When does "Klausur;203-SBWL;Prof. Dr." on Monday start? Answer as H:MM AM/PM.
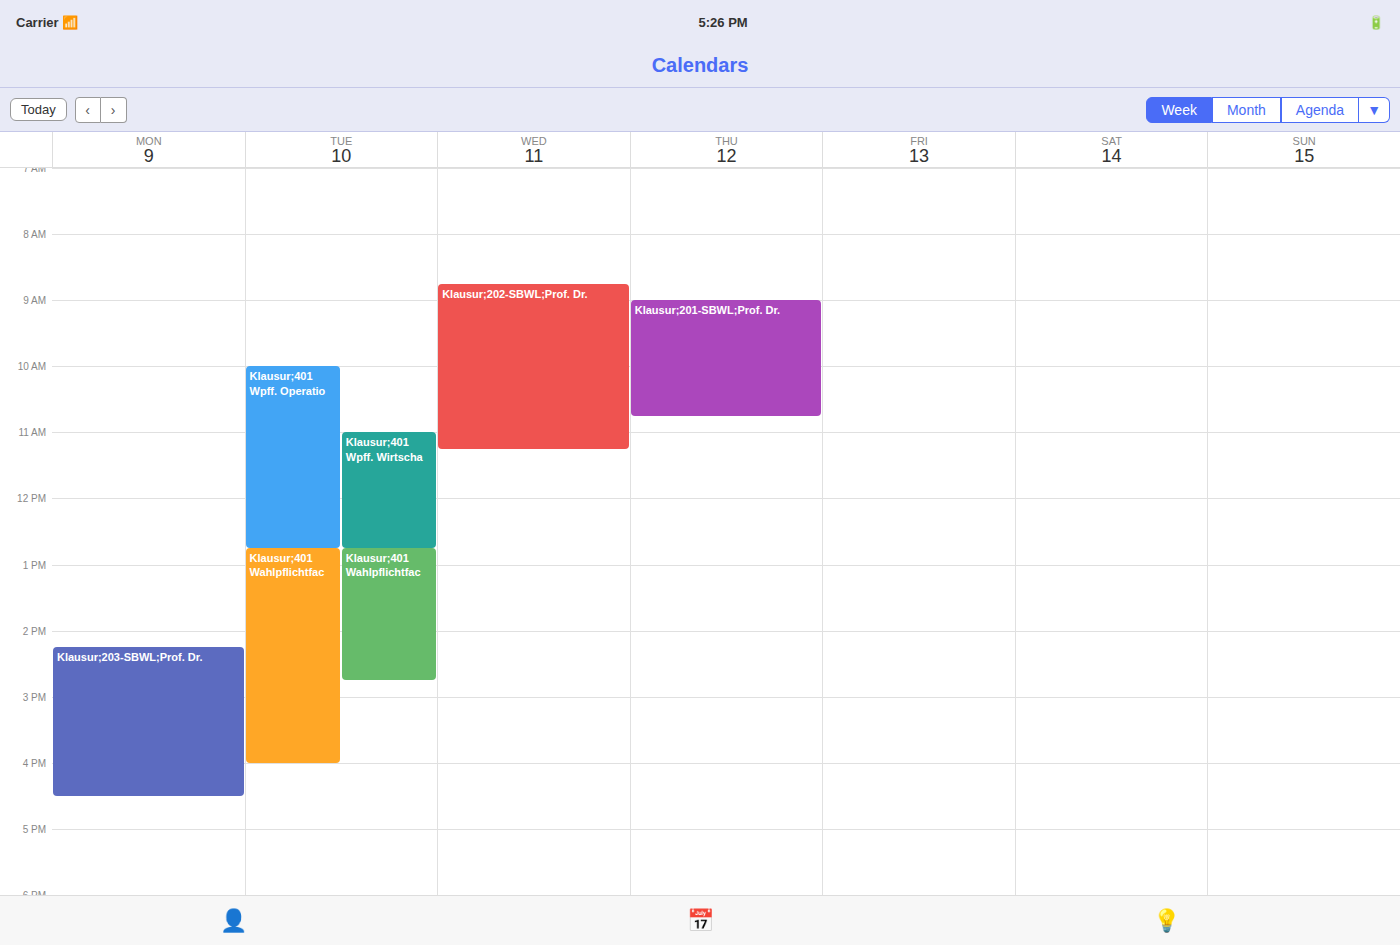
2:15 PM